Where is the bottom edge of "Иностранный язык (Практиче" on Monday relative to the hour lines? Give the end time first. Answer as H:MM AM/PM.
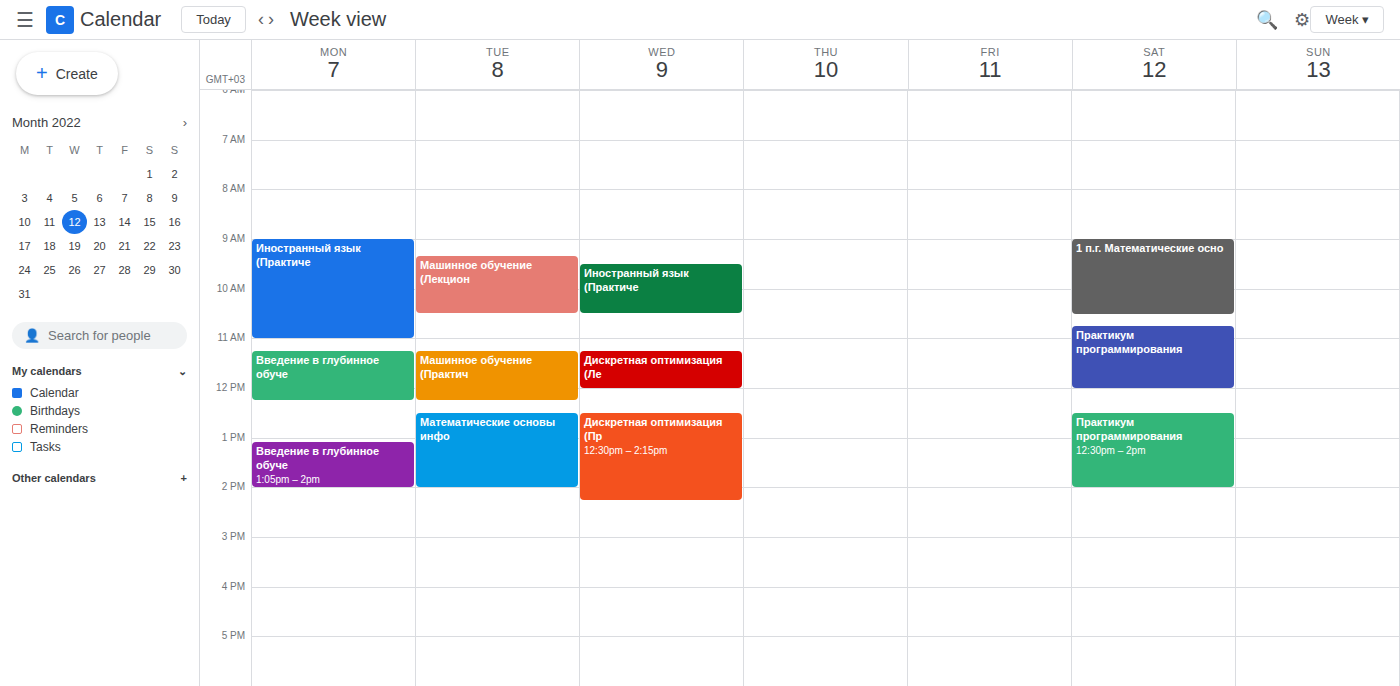
11:00 AM -- exactly on the 11 AM line.